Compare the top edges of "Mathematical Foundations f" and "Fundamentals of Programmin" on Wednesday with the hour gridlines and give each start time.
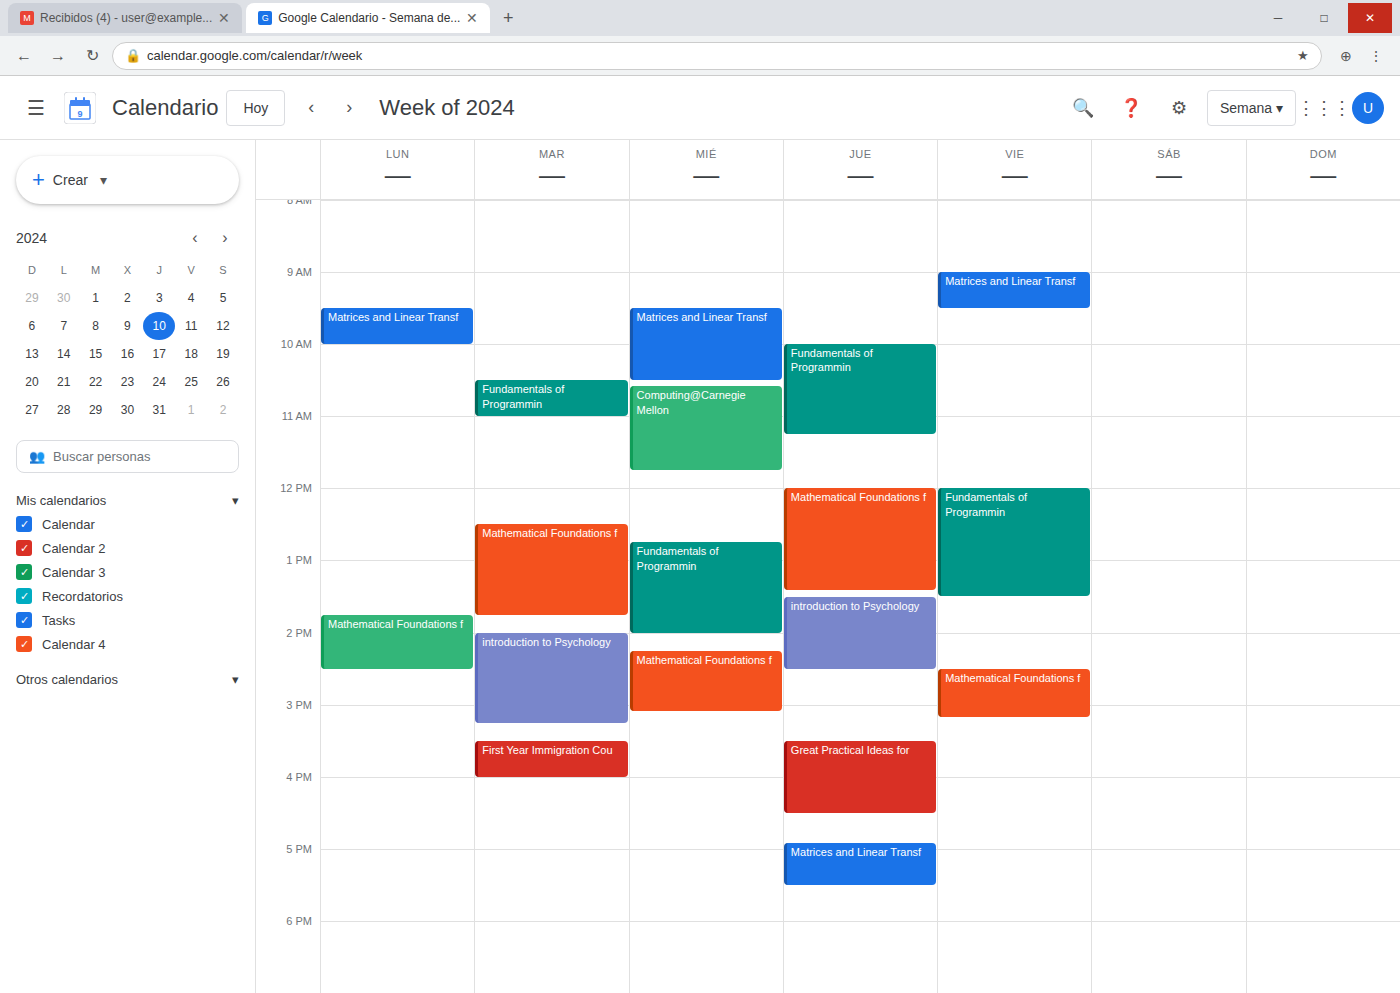
"Mathematical Foundations f": 2:15 PM, neither: a quarter of the way from the 2 PM line to the 3 PM line. "Fundamentals of Programmin": 12:45 PM, neither: three quarters of the way from the 12 PM line to the 1 PM line.